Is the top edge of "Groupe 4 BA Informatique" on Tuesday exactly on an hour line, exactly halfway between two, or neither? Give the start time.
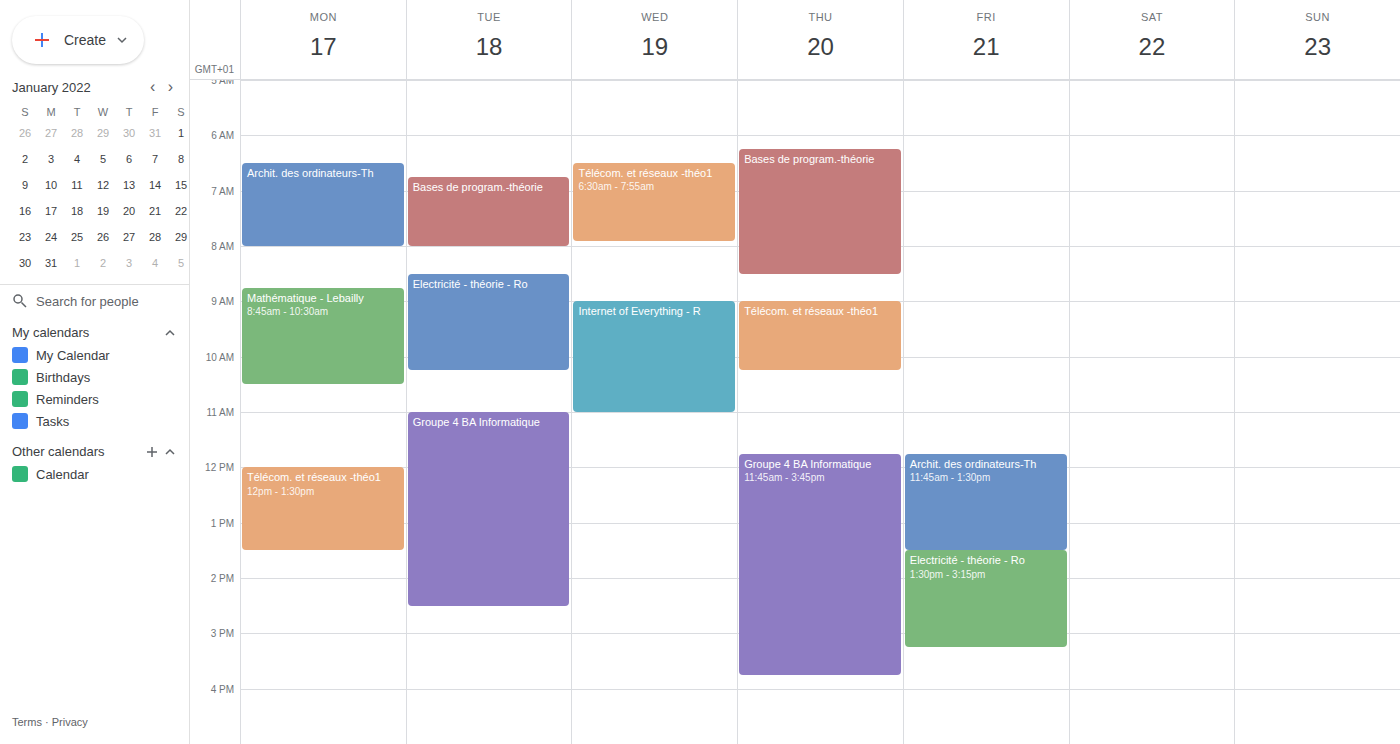
11:00 AM -- exactly on the 11 AM line.